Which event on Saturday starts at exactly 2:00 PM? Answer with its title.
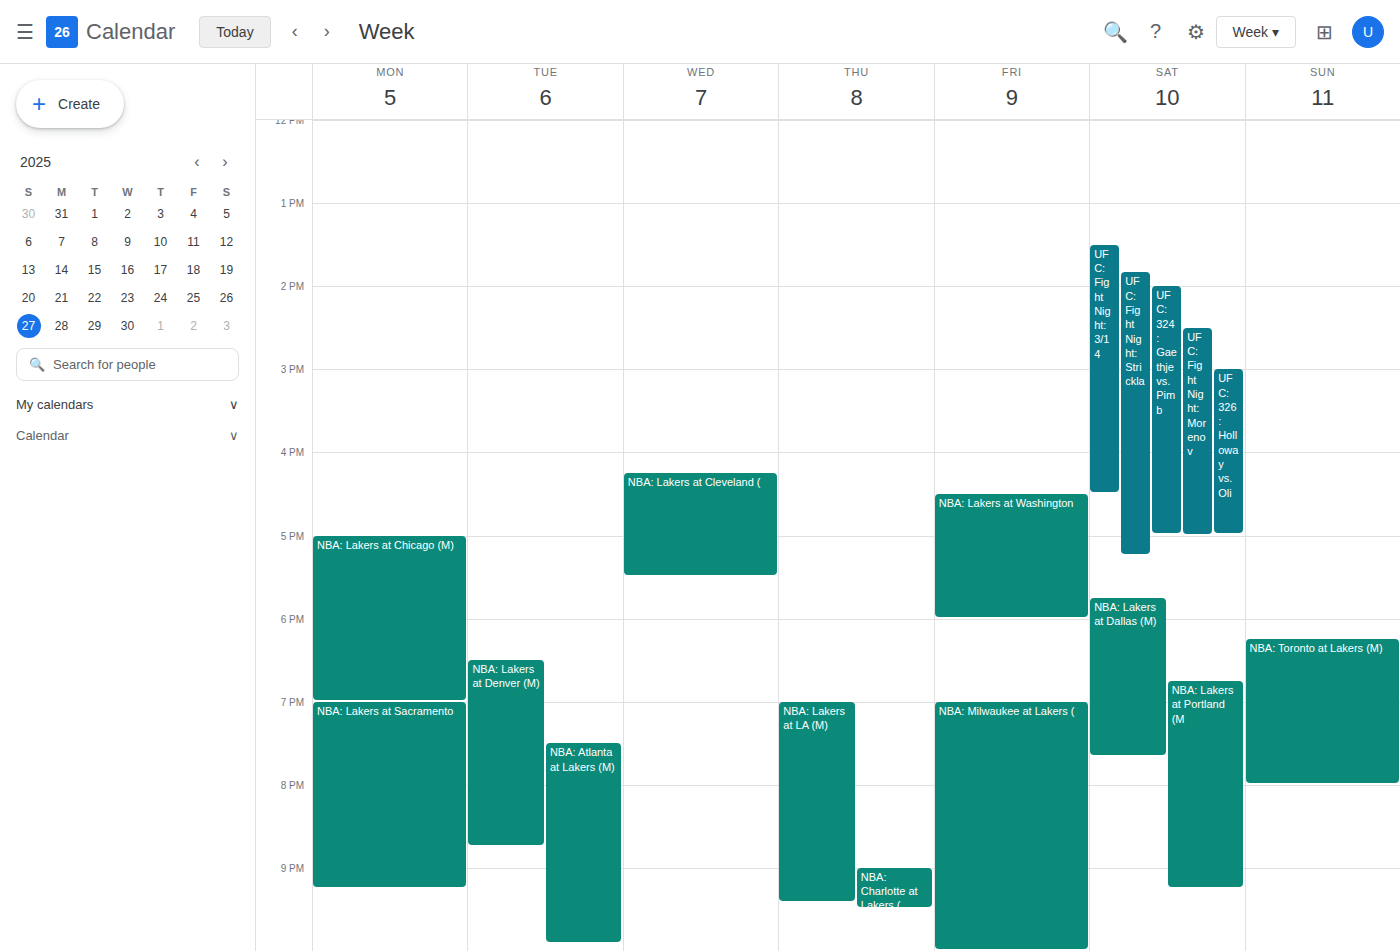
"UFC: 324: Gaethje vs. Pimb"